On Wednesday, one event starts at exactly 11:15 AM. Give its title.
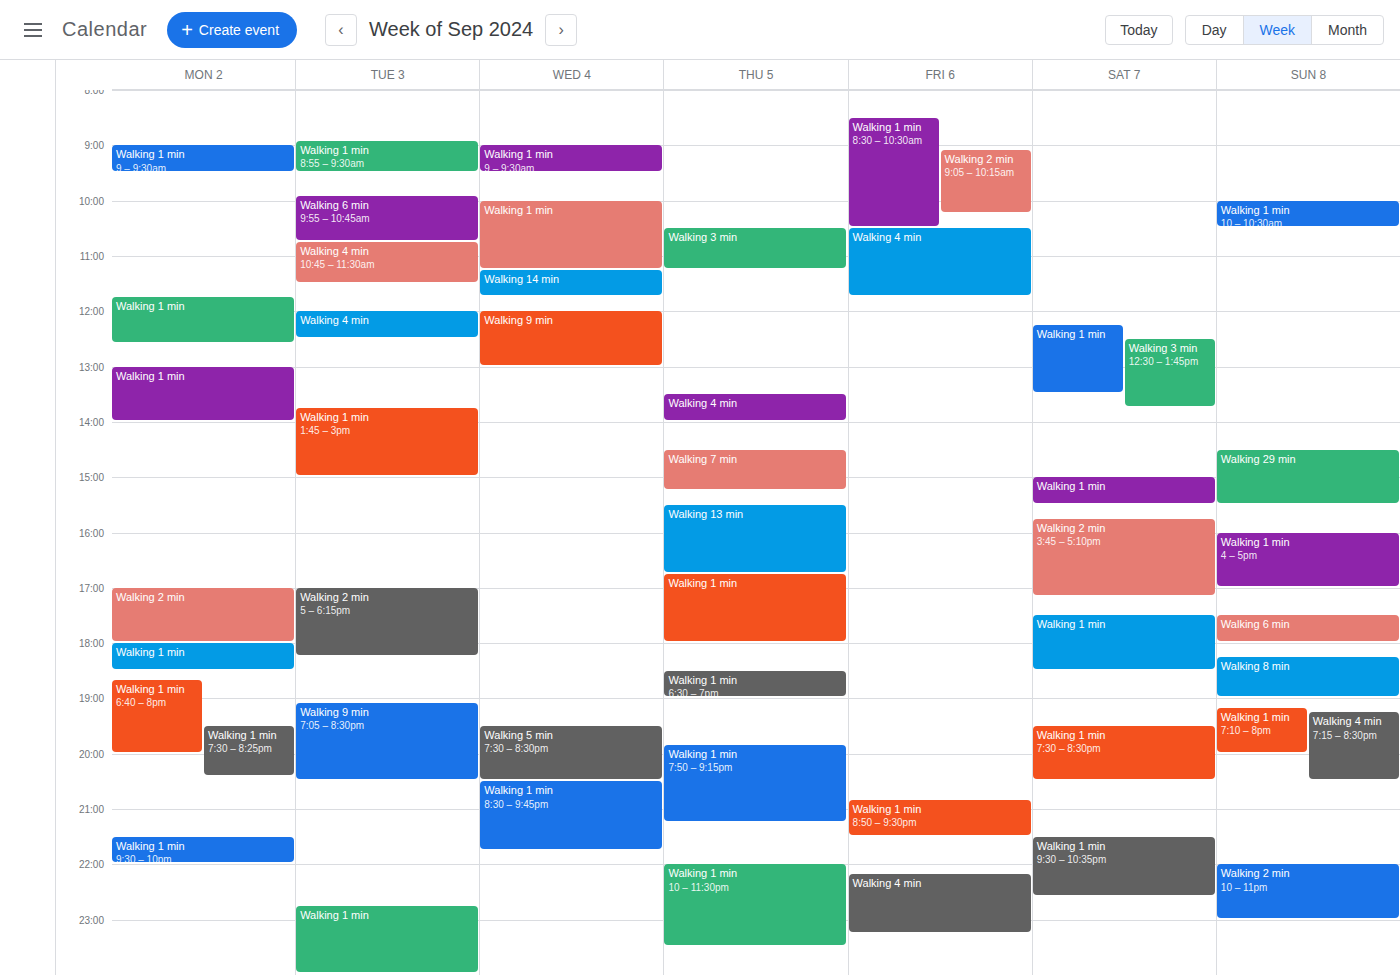
"Walking 14 min"